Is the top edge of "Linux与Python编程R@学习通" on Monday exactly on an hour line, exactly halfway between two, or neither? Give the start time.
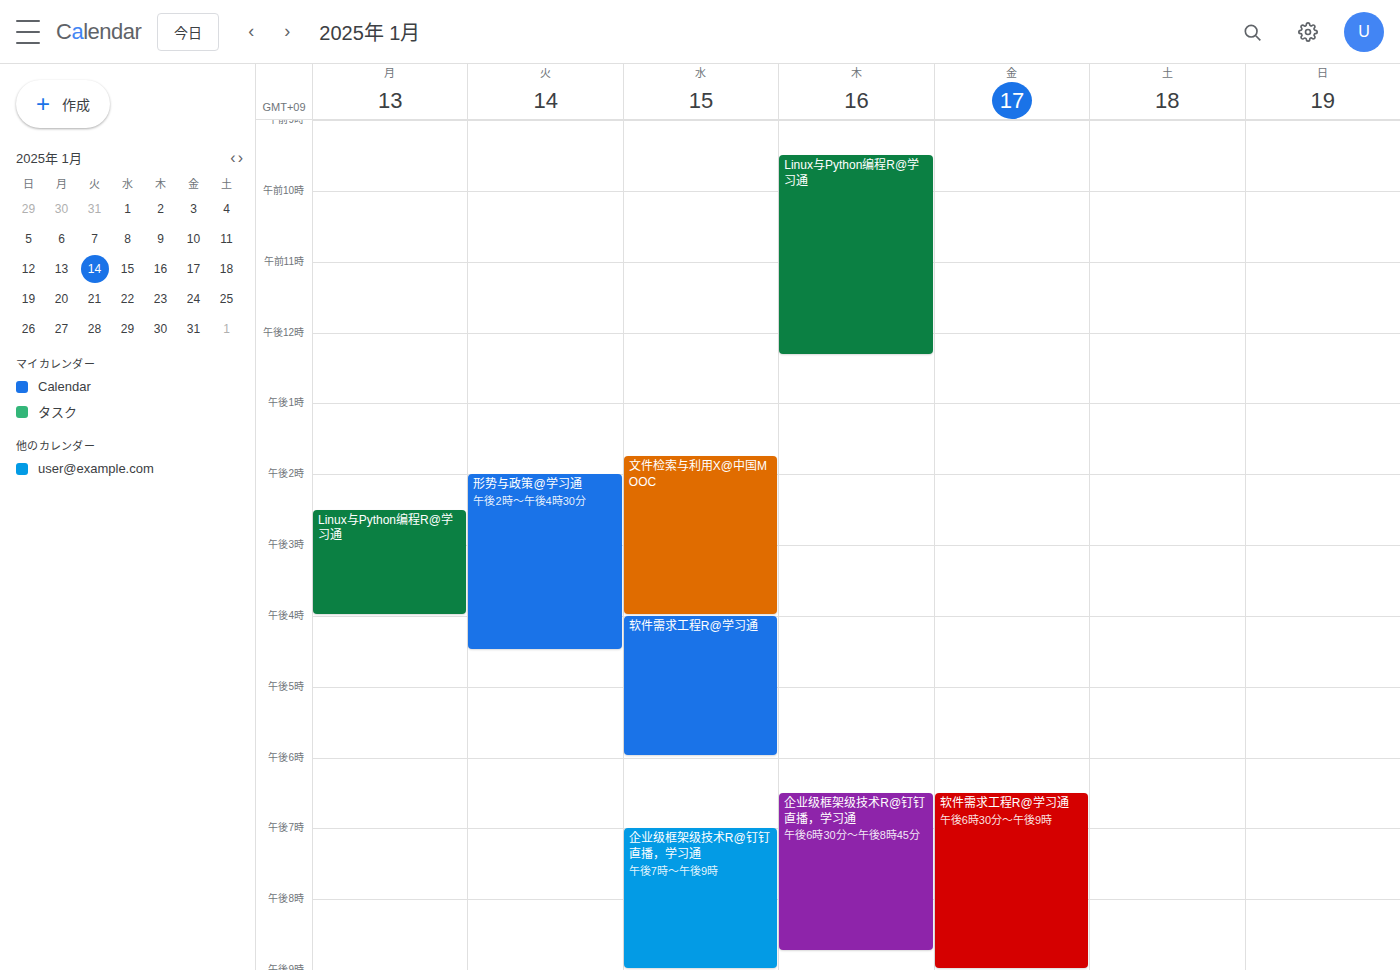
2:30 PM -- halfway between the 2 PM and 3 PM lines.